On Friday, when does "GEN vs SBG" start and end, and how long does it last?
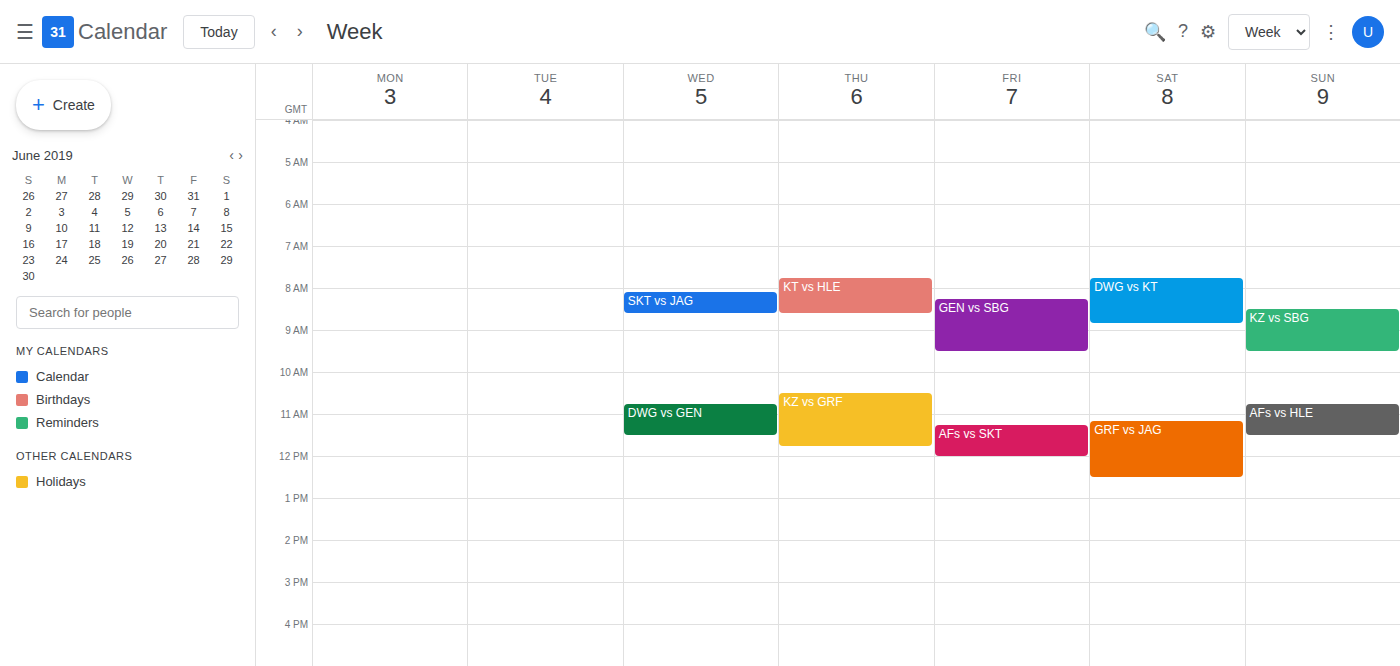
8:15 AM to 9:30 AM, 1 hour 15 minutes